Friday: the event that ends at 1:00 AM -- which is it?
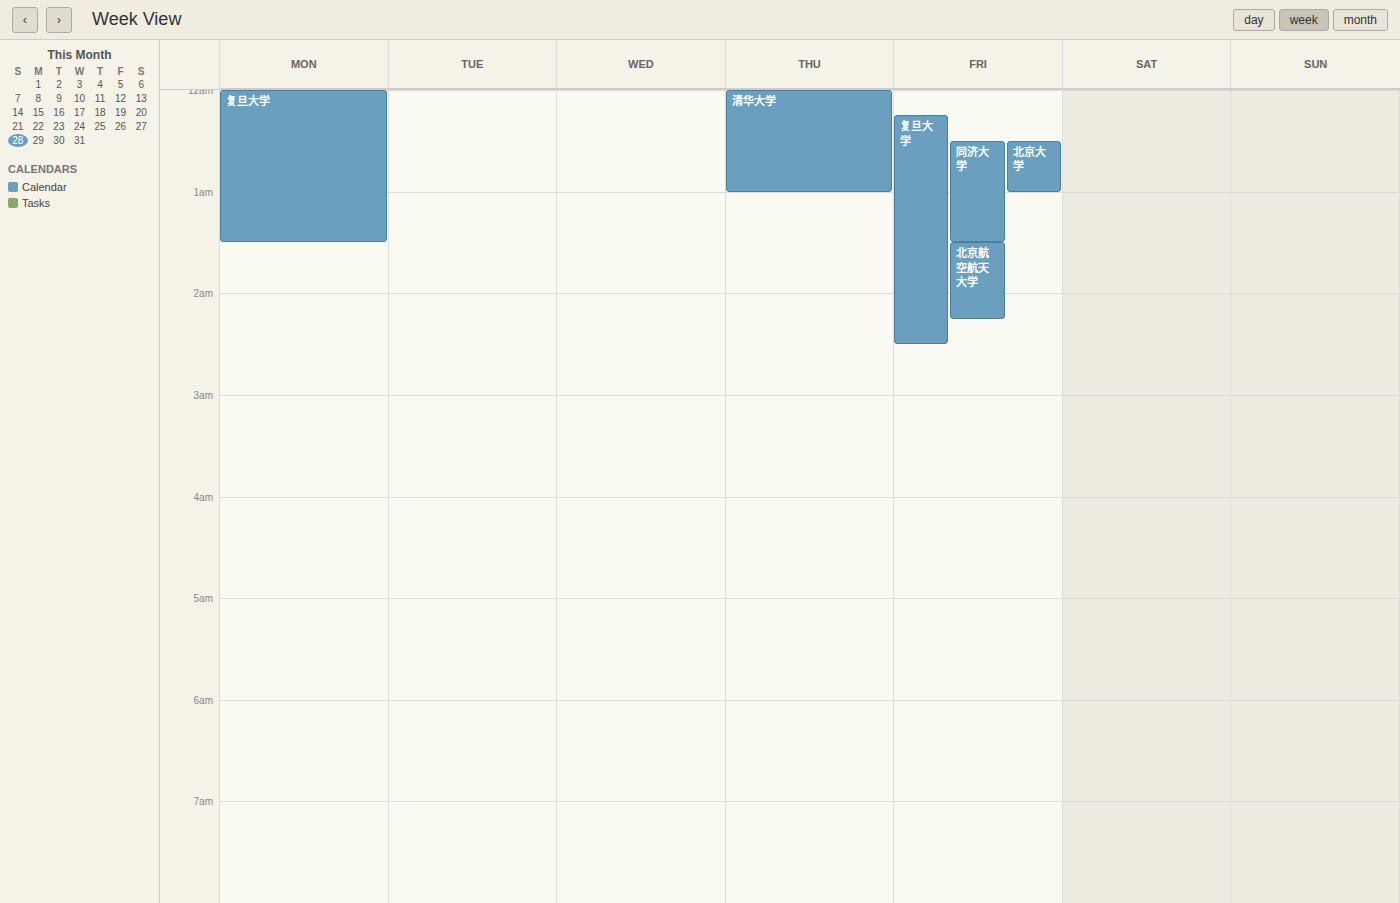
"北京大学"